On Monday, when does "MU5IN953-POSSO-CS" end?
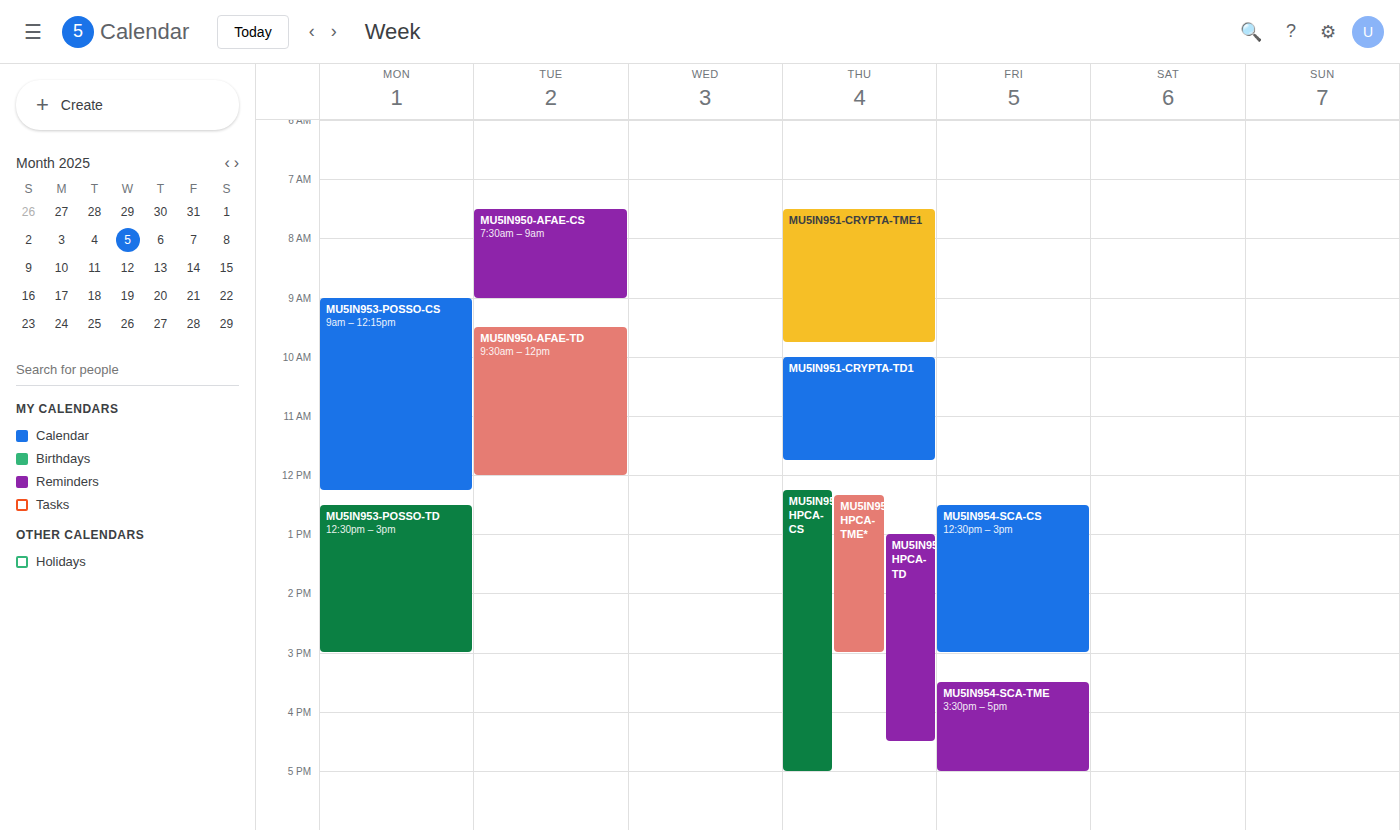
12:15 PM